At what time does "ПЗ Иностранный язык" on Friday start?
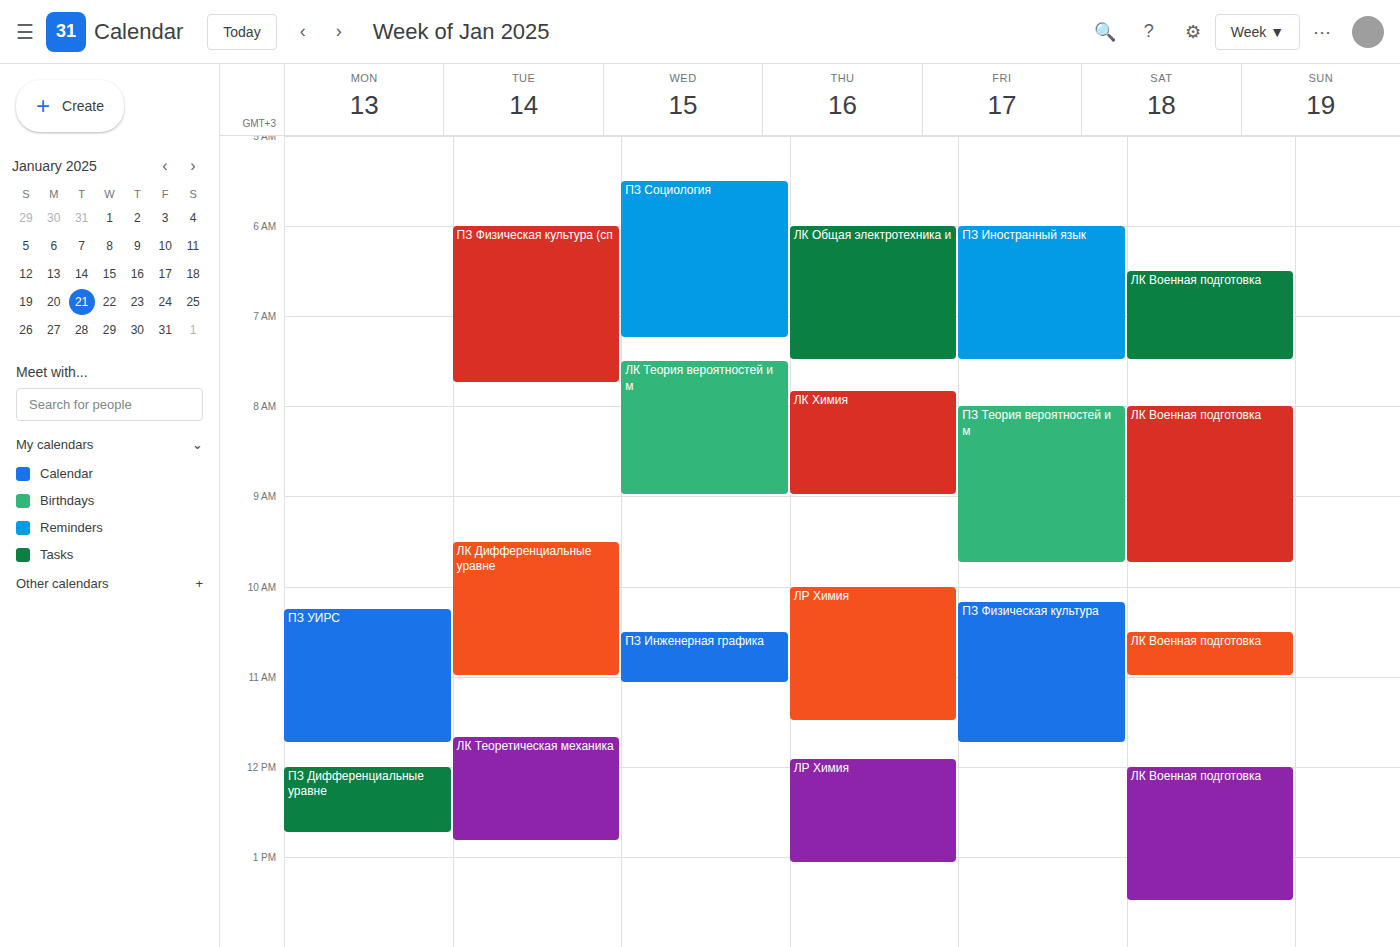
6:00 AM